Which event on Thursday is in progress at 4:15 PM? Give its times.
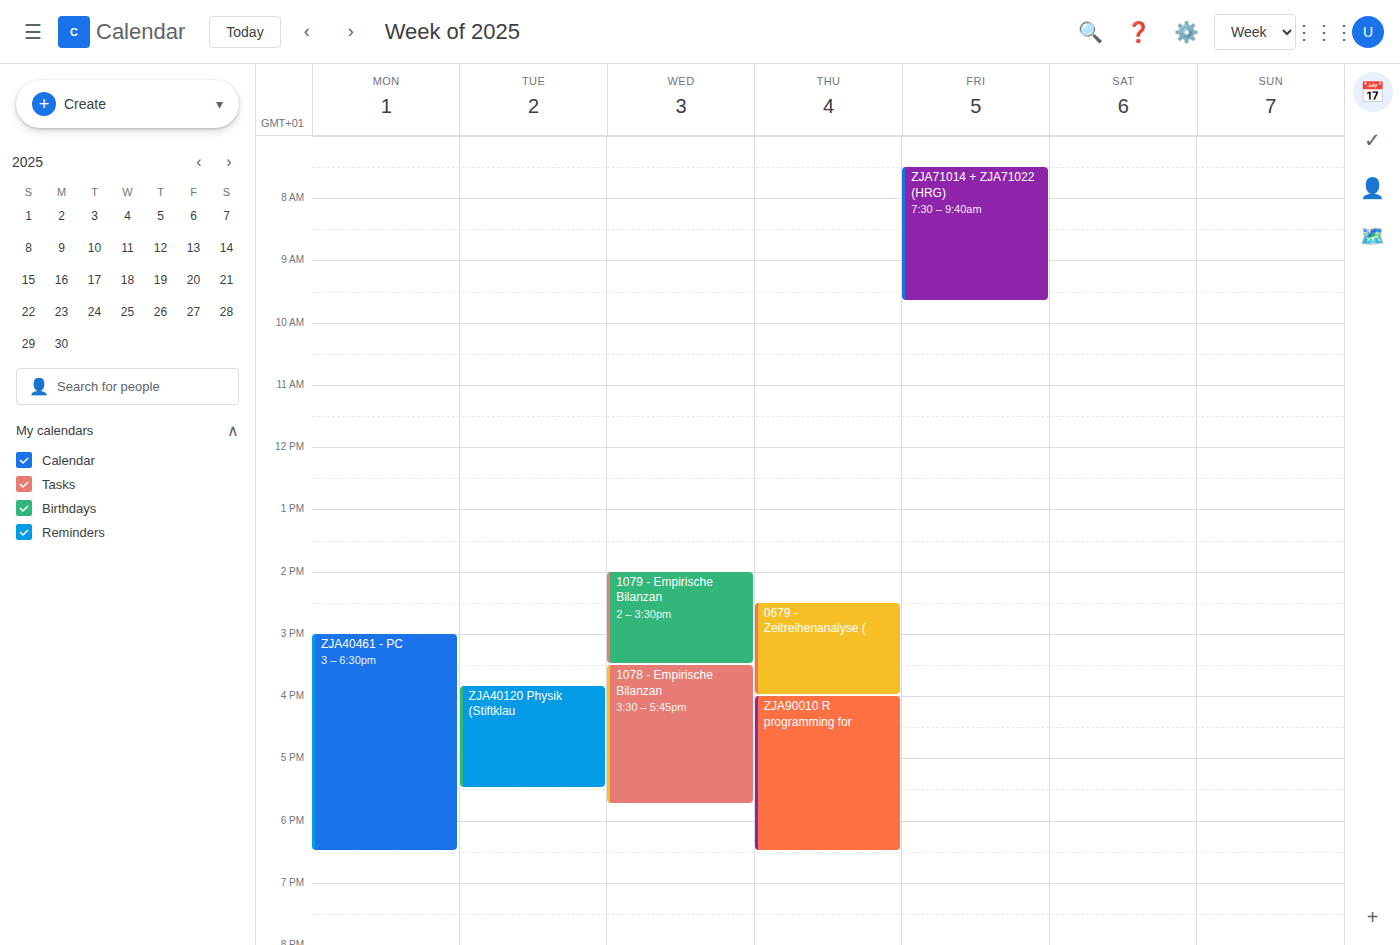
"ZJA90010 R programming for", 4:00 PM to 6:30 PM